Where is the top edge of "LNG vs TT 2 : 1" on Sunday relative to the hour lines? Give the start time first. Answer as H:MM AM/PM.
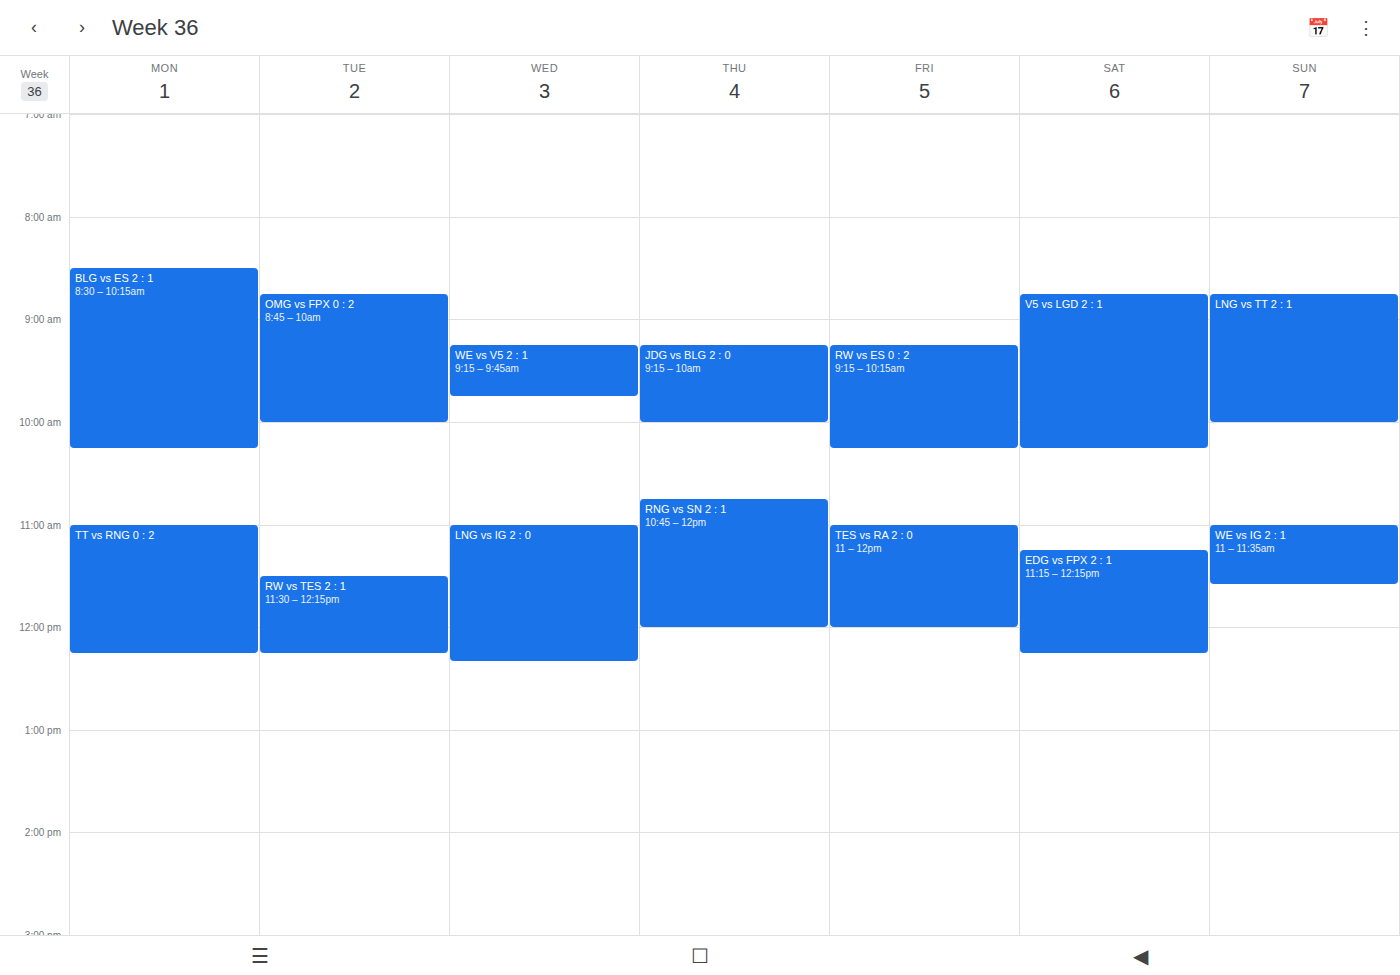
8:45 AM -- neither: three quarters of the way from the 8 AM line to the 9 AM line.